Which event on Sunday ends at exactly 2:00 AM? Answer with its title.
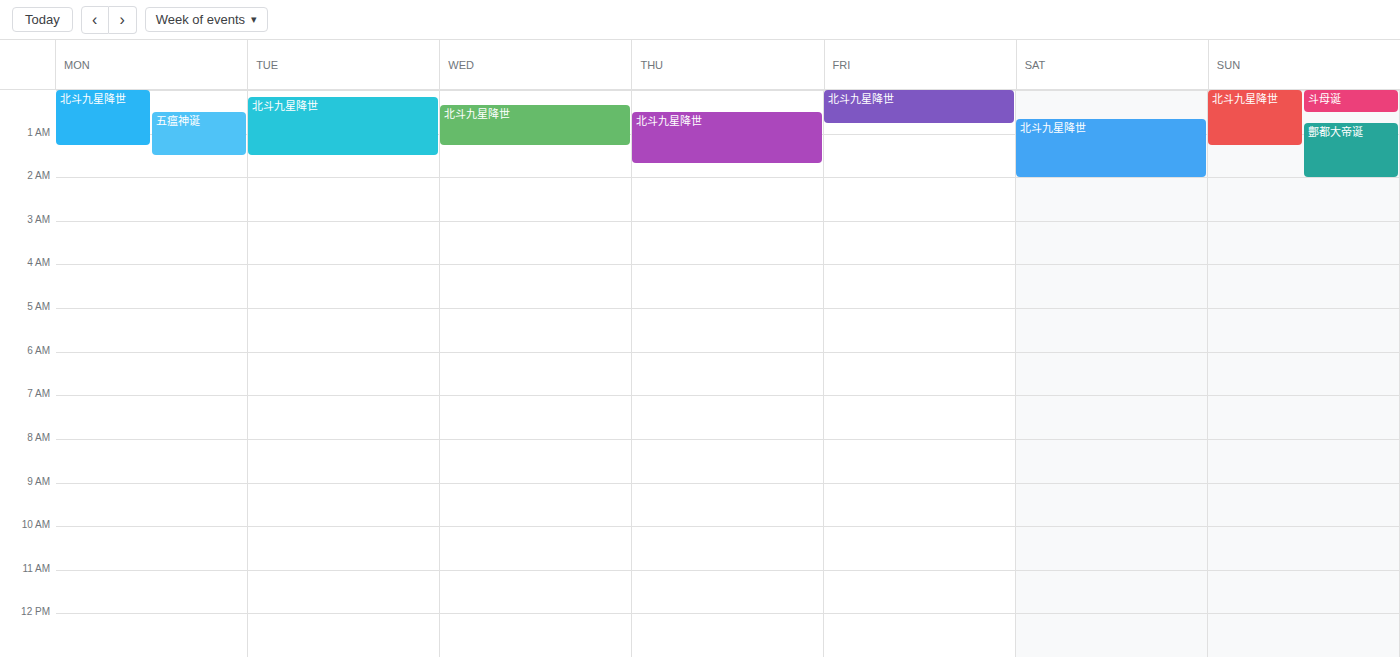
"鄷都大帝诞"